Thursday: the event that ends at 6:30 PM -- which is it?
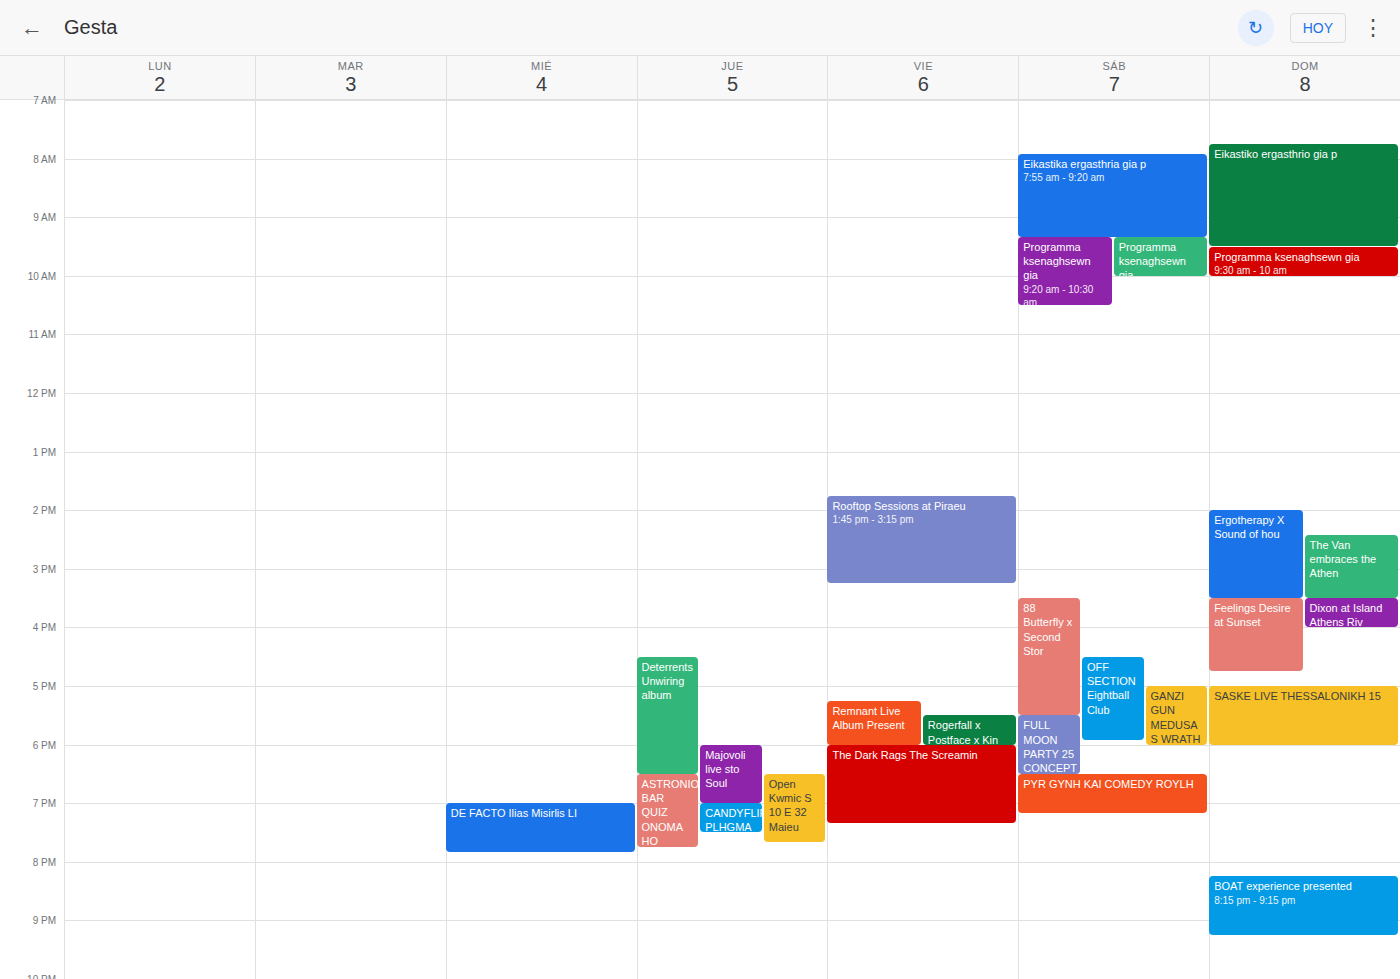
"Deterrents Unwiring album"